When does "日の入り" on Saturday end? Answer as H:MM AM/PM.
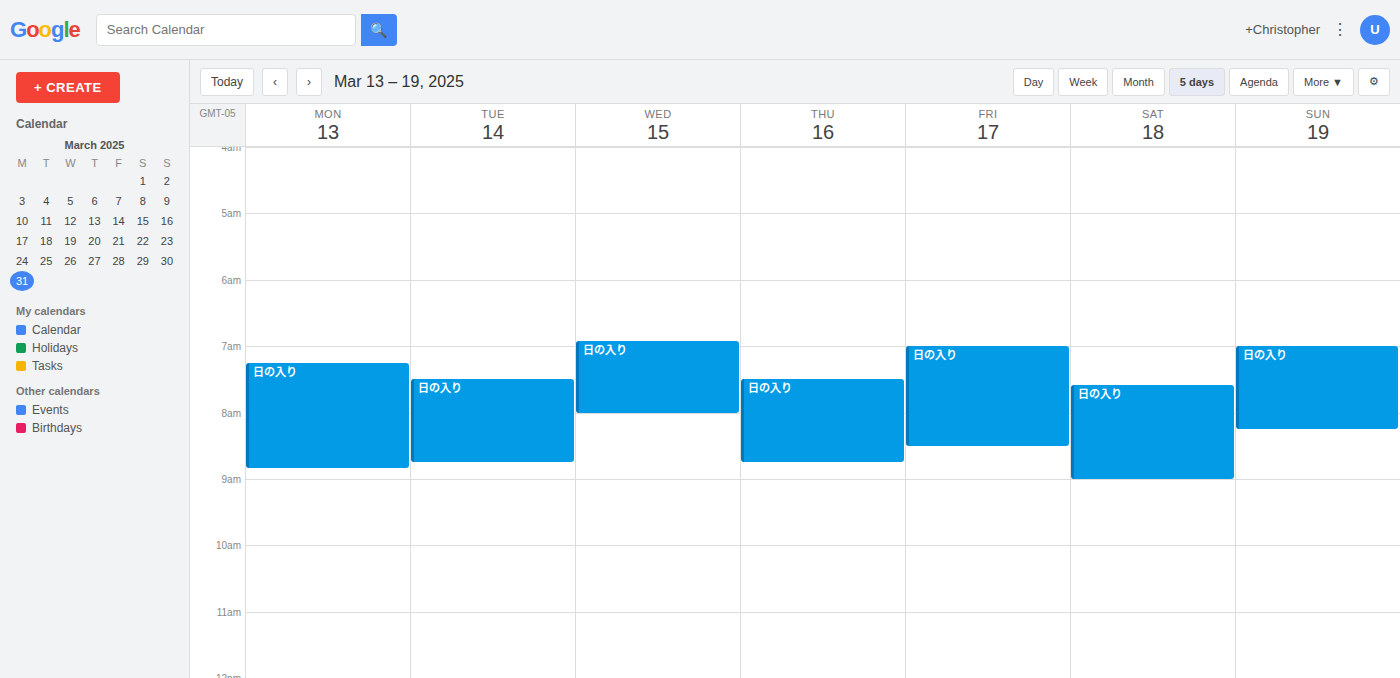
9:00 AM